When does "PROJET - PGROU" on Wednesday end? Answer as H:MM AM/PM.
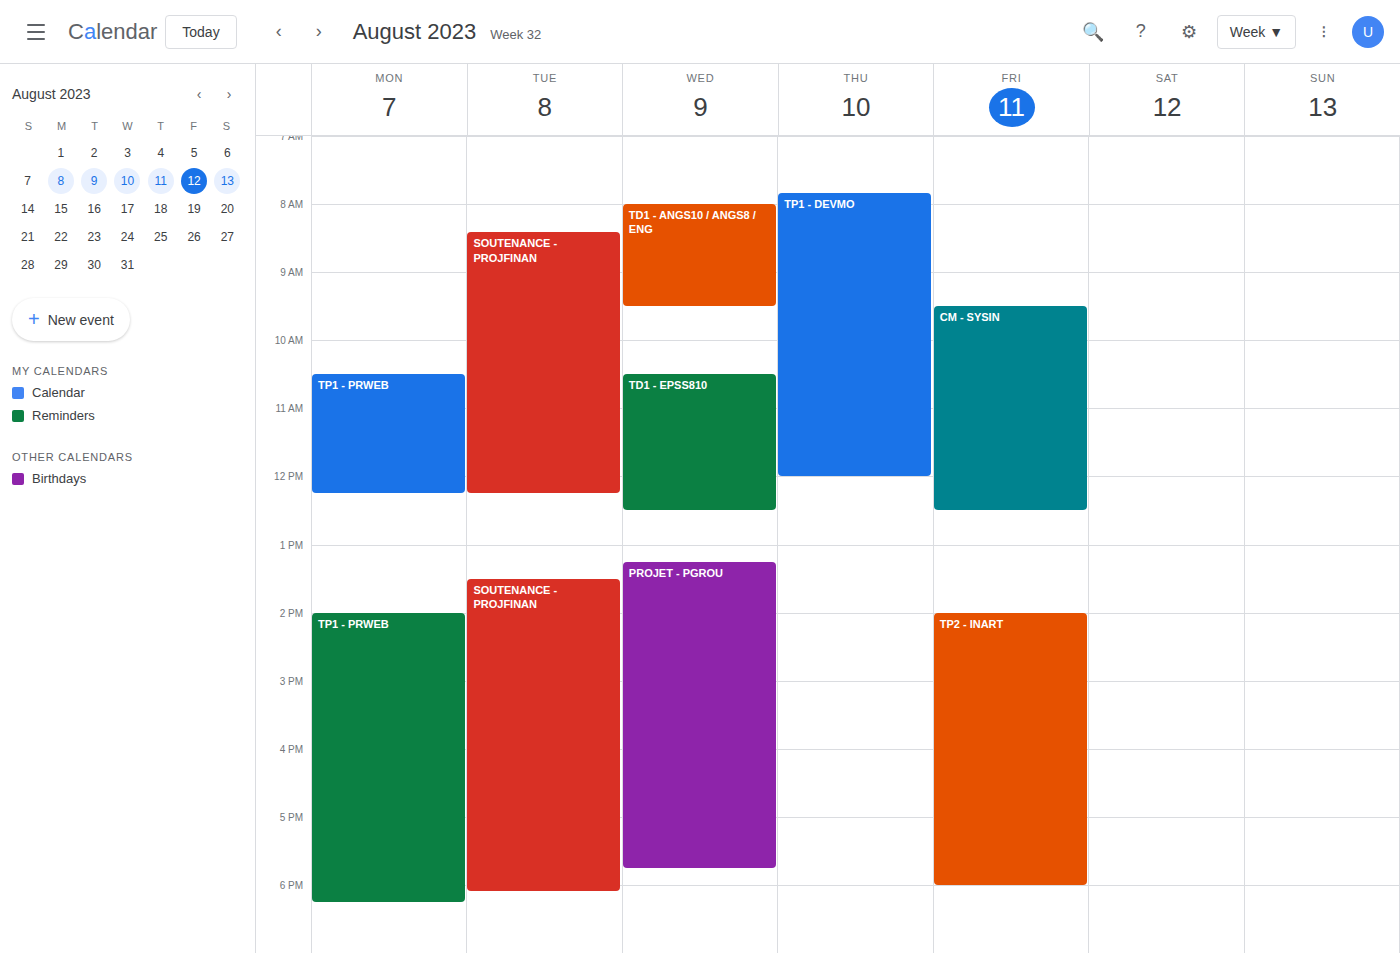
5:45 PM